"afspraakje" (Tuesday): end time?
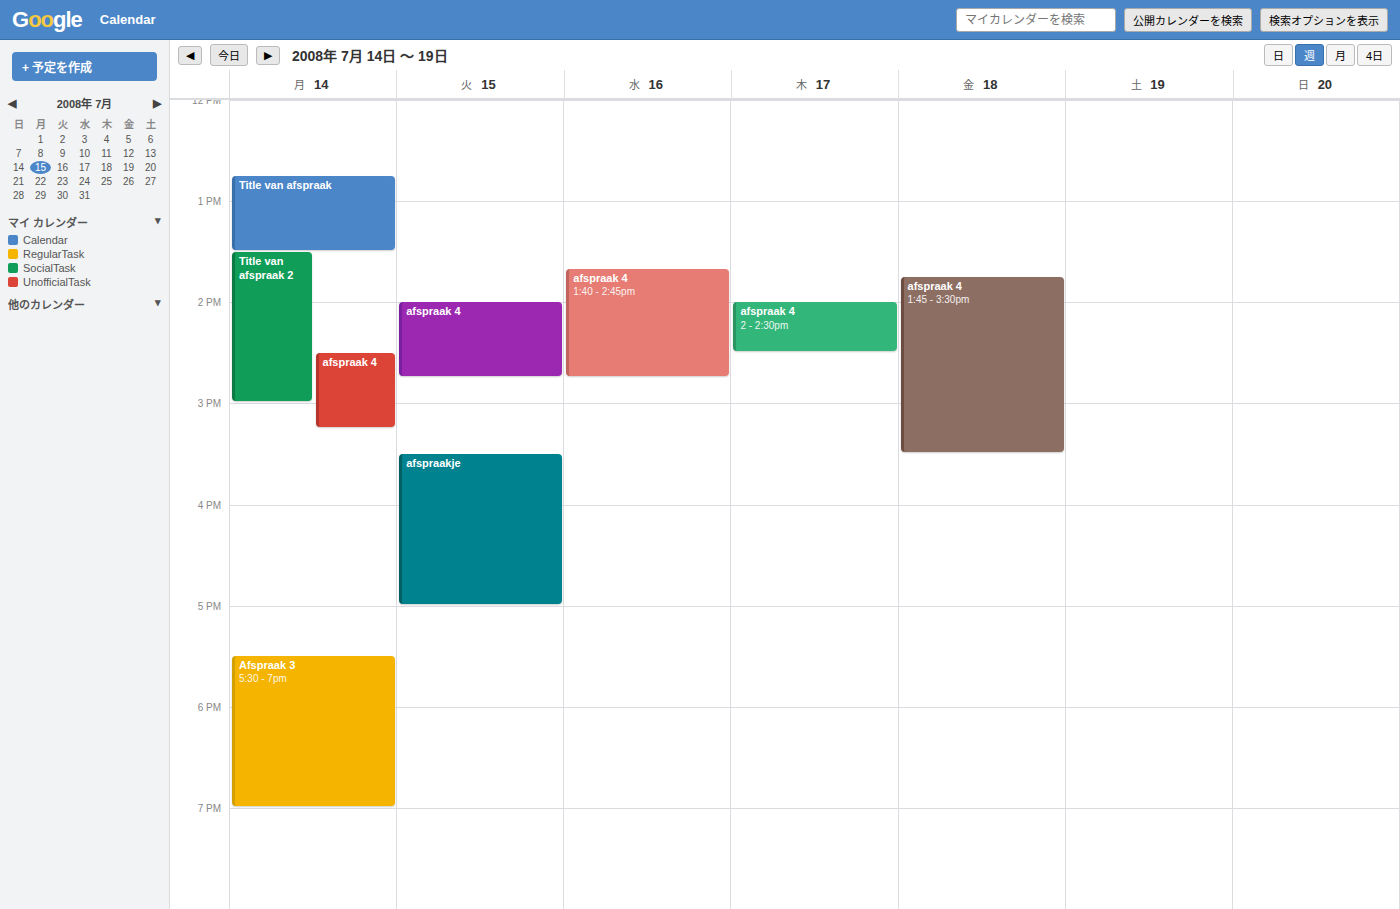
17:00